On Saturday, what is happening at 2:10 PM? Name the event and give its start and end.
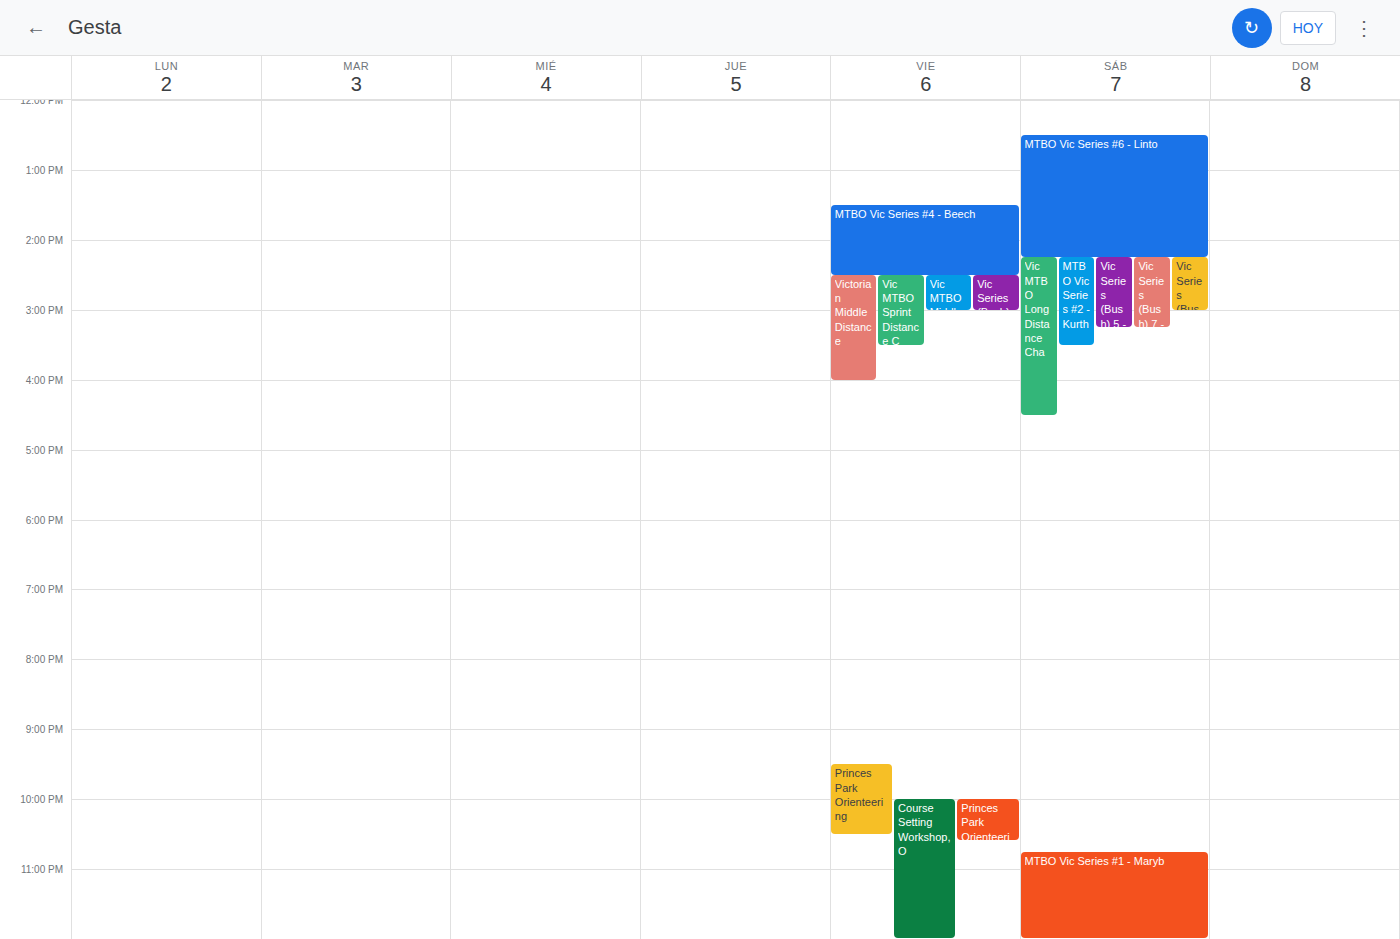
"MTBO Vic Series #6 - Linto", 12:30 PM to 2:15 PM